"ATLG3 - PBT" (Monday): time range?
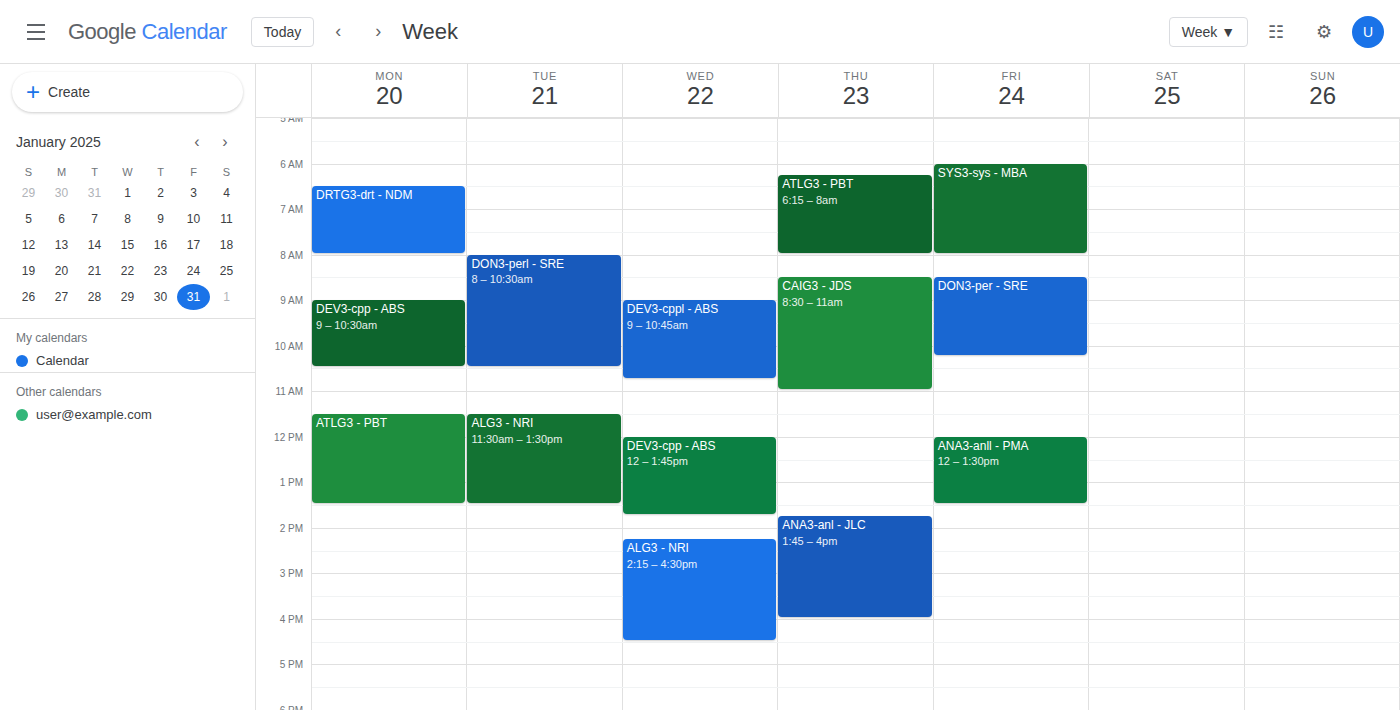
11:30 AM to 1:30 PM